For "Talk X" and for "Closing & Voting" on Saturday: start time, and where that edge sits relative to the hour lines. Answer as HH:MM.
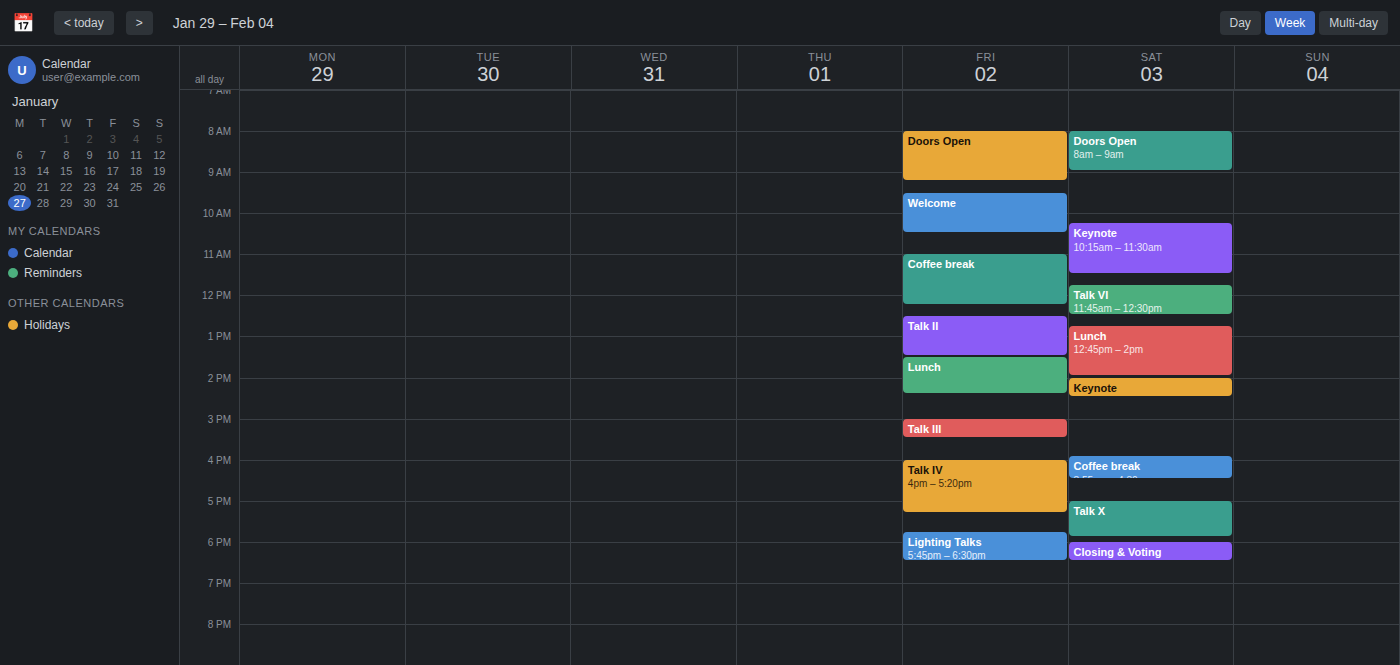
"Talk X": 17:00, exactly on the 17:00 line. "Closing & Voting": 18:00, exactly on the 18:00 line.